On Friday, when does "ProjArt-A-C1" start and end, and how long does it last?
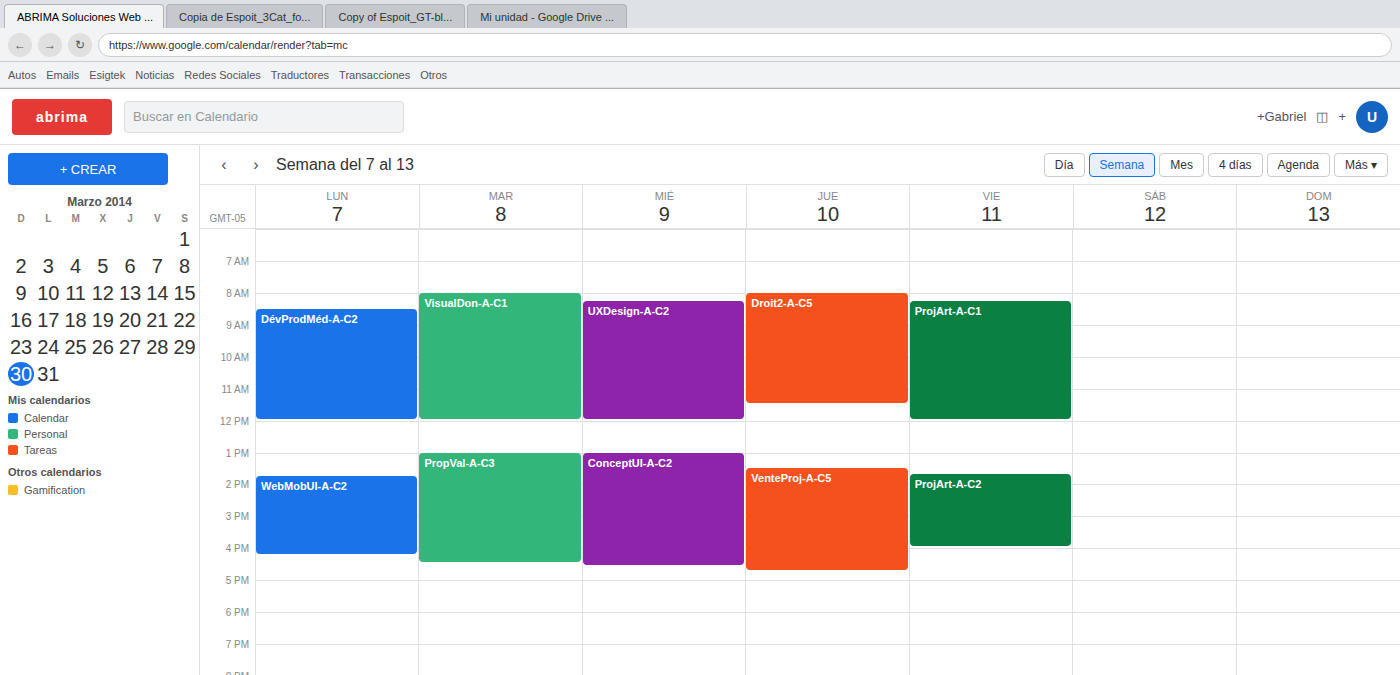
8:15 AM to 12:00 PM, 3 hours 45 minutes